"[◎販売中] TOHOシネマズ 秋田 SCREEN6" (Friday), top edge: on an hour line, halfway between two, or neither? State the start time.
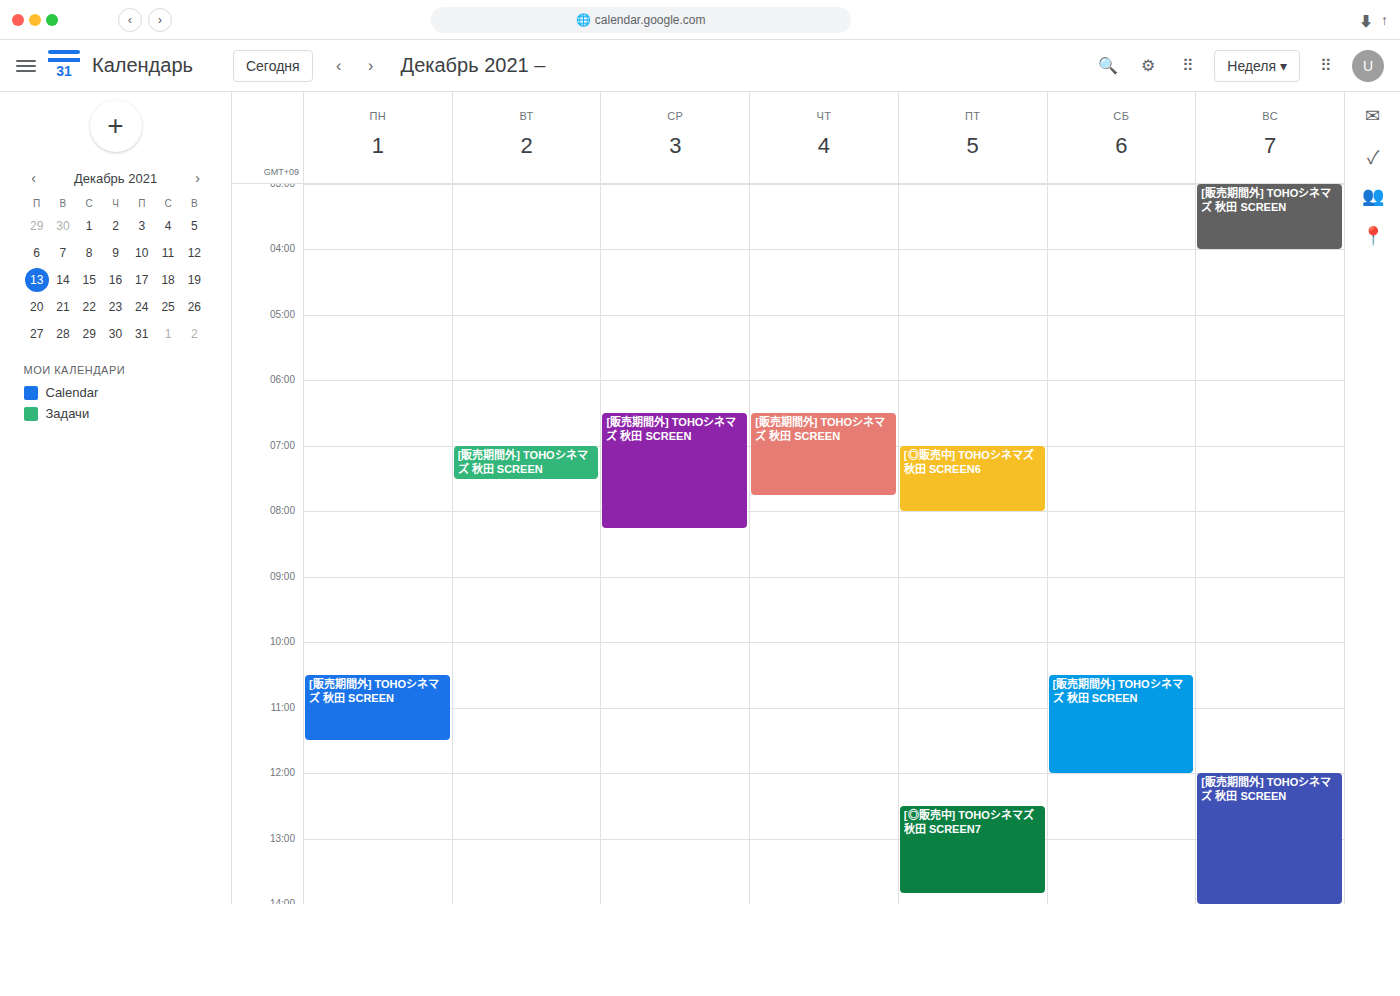
07:00 -- exactly on the 07:00 line.